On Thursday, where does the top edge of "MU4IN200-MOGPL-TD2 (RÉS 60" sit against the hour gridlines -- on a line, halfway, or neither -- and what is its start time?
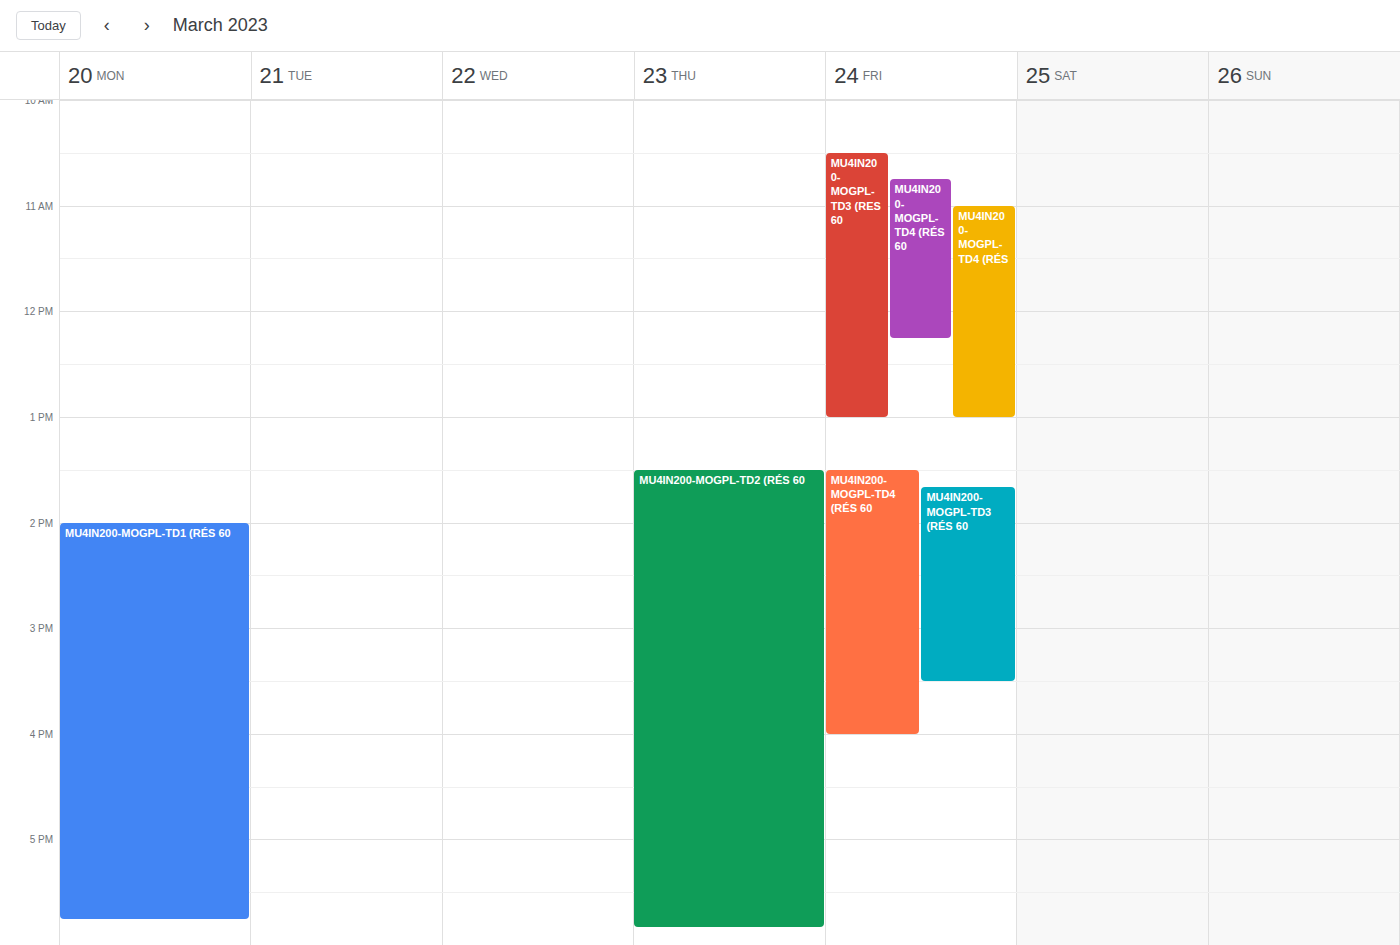
1:30 PM -- halfway between the 1 PM and 2 PM lines.